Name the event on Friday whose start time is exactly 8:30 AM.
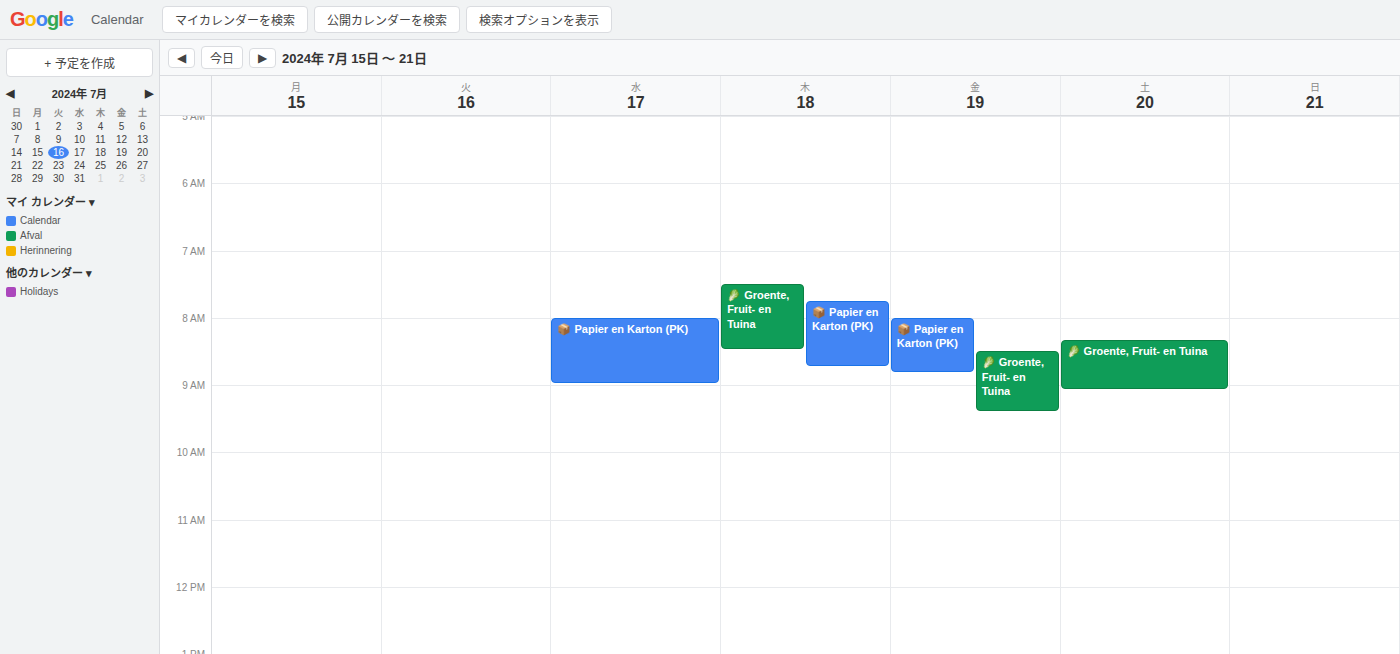
"🥬 Groente, Fruit- en Tuina"